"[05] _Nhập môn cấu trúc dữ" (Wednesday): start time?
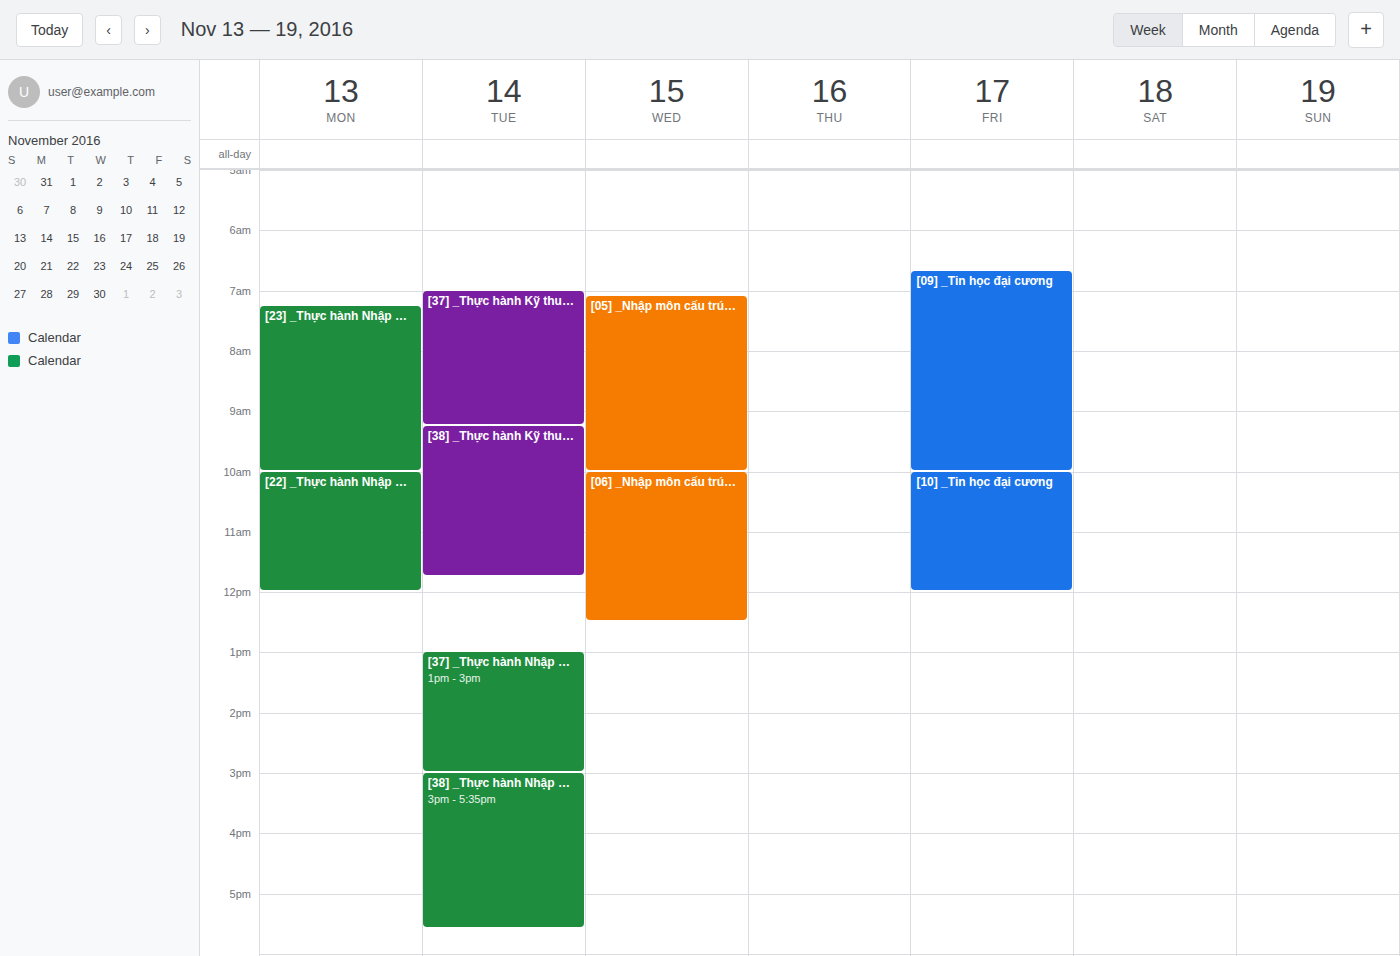
7:05 AM